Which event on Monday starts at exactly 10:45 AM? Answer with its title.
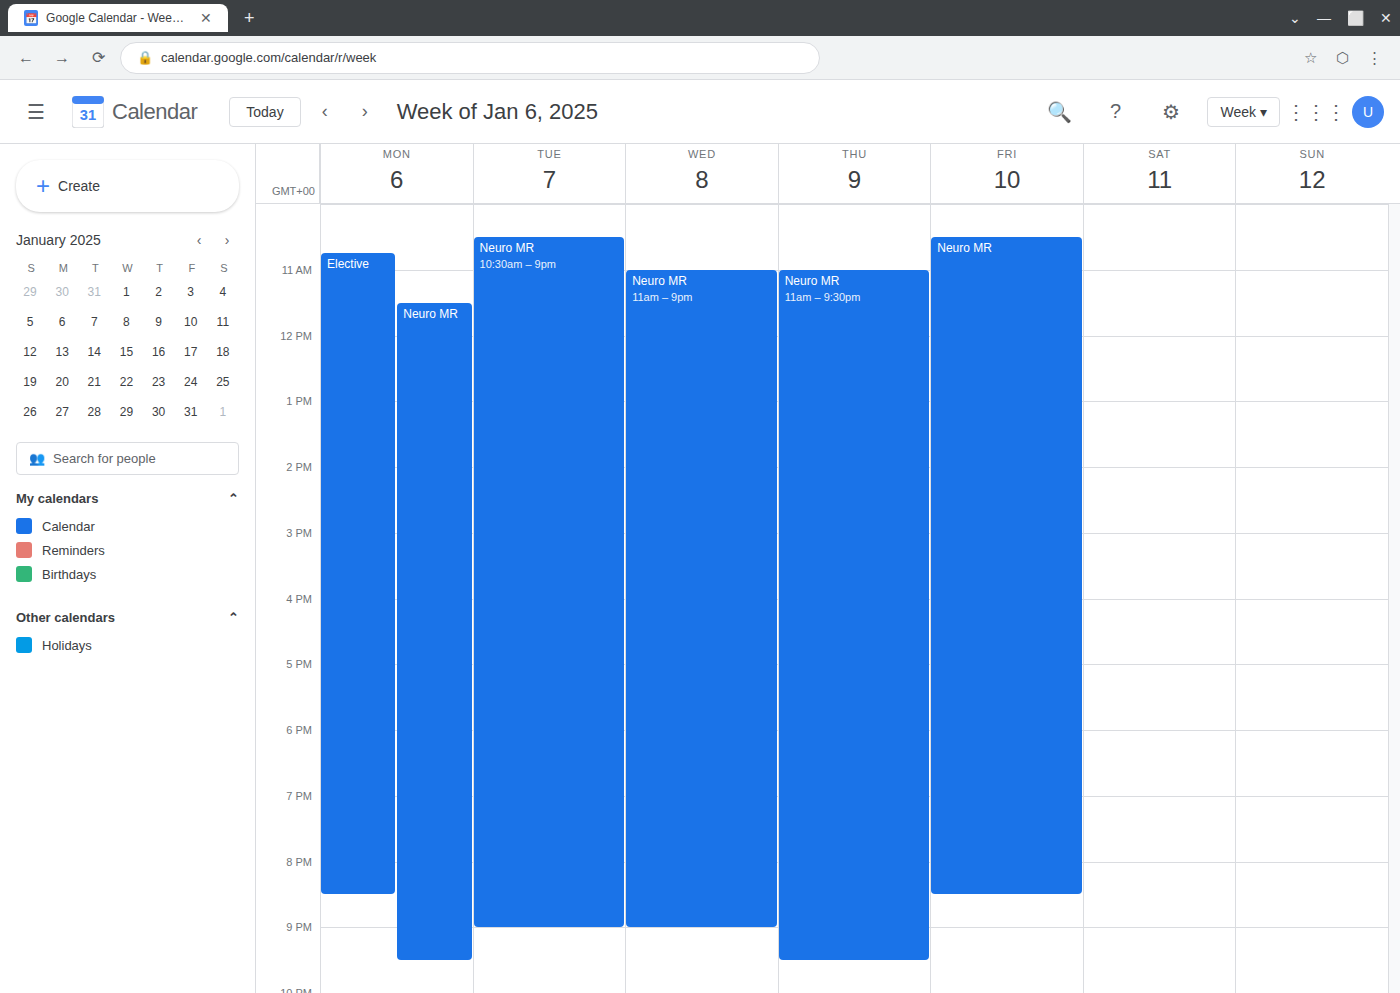
"Elective"